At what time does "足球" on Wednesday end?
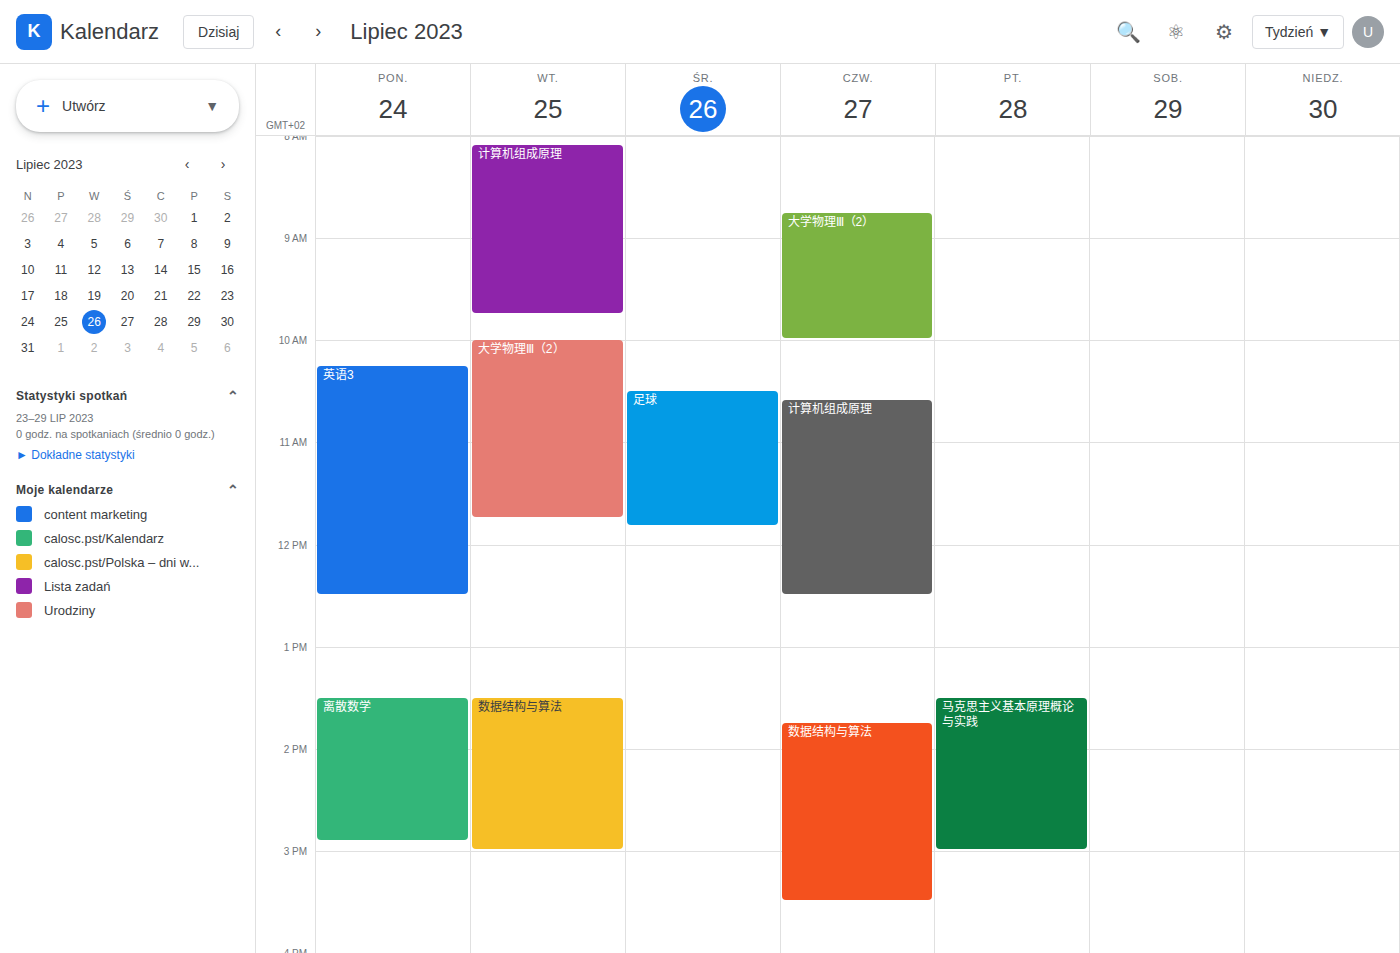
11:50 AM